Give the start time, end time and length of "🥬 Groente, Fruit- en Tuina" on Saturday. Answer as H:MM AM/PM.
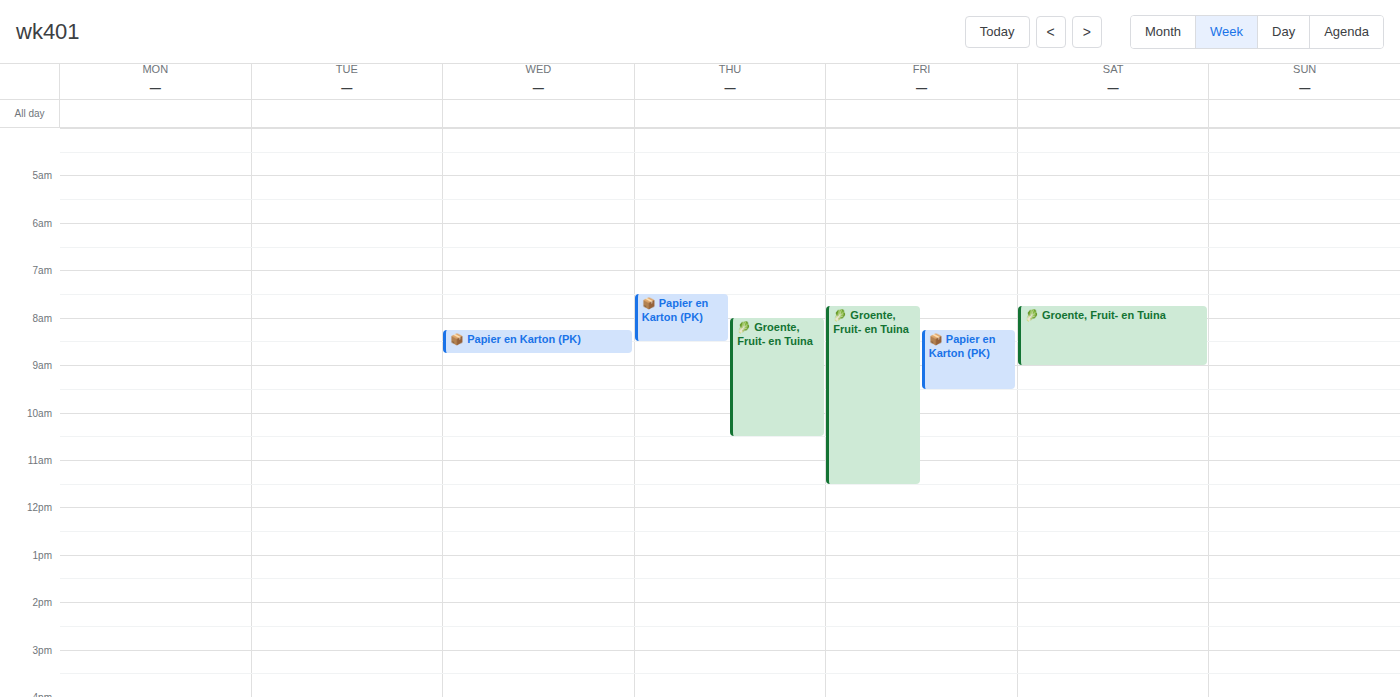
7:45 AM to 9:00 AM, 1 hour 15 minutes